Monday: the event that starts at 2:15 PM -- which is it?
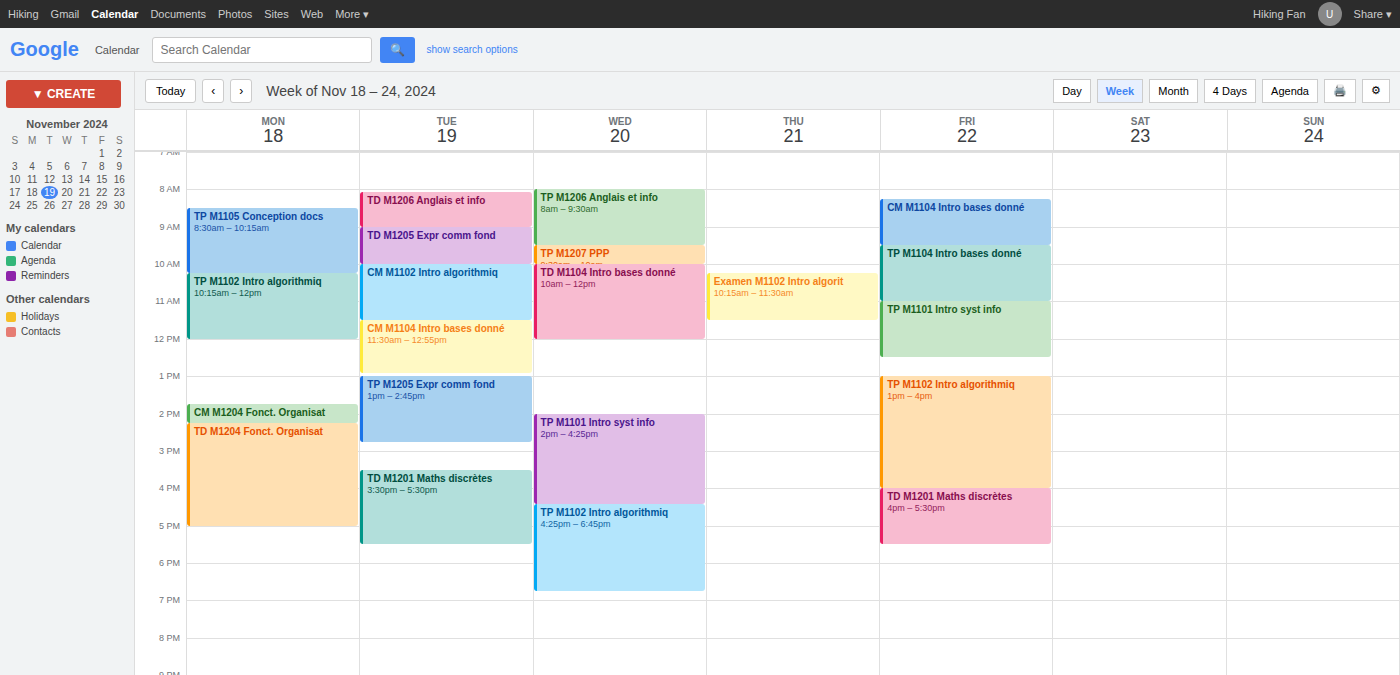
"TD M1204 Fonct. Organisat"